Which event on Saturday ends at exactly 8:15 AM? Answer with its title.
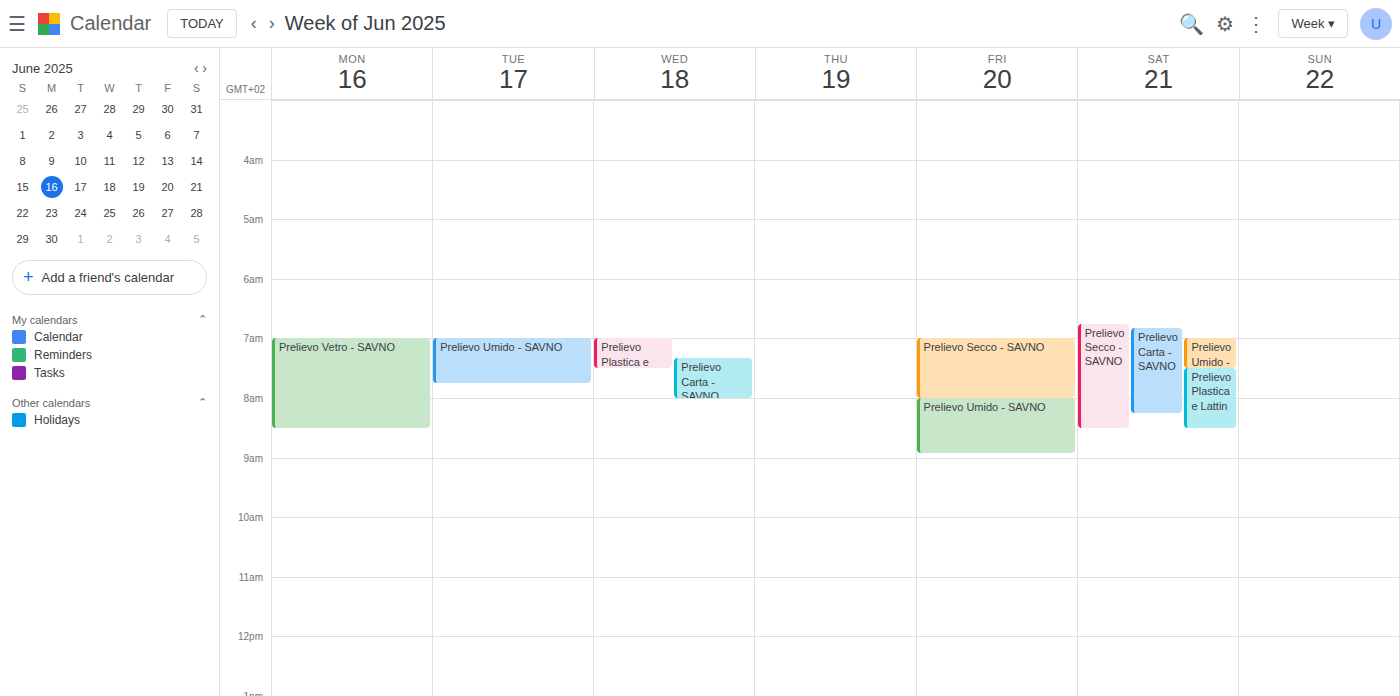
"Prelievo Carta - SAVNO"